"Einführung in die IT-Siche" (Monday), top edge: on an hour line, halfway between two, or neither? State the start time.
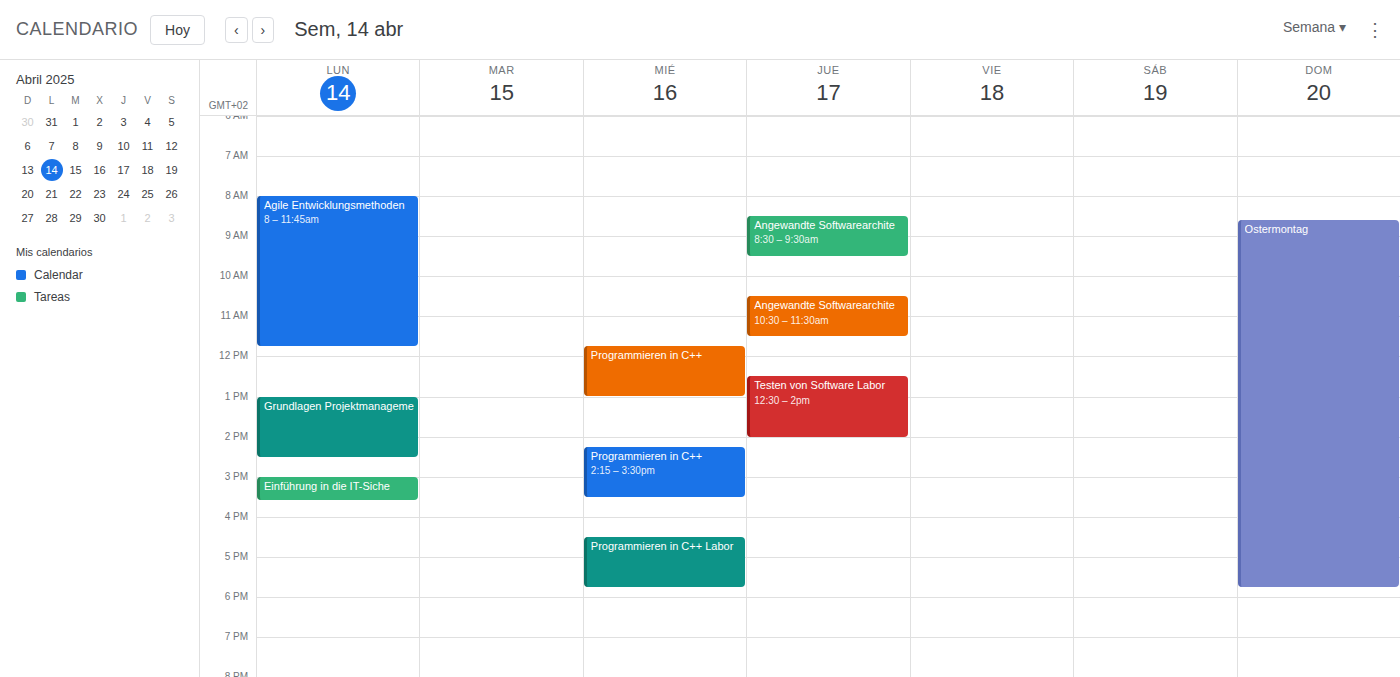
3:00 PM -- exactly on the 3 PM line.